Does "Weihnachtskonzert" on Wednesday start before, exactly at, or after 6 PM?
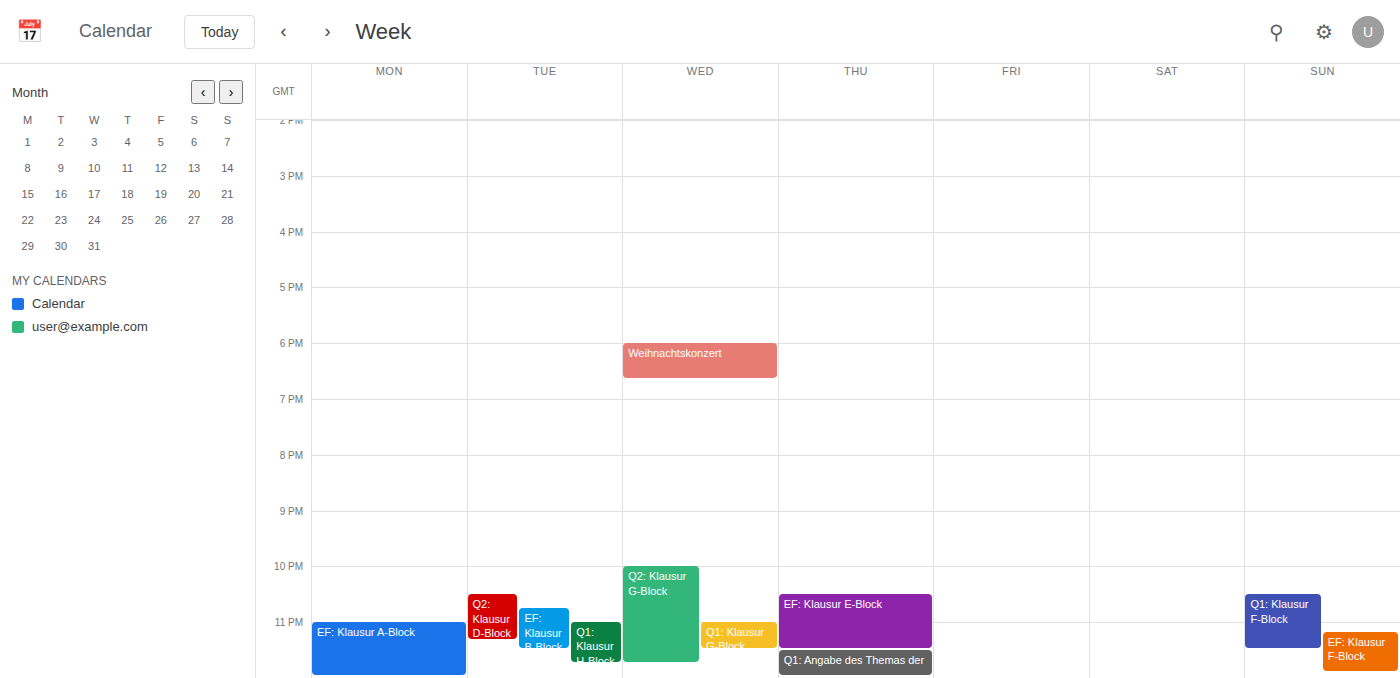
6:00 PM -- exactly at 6 PM, on the 6 PM line.